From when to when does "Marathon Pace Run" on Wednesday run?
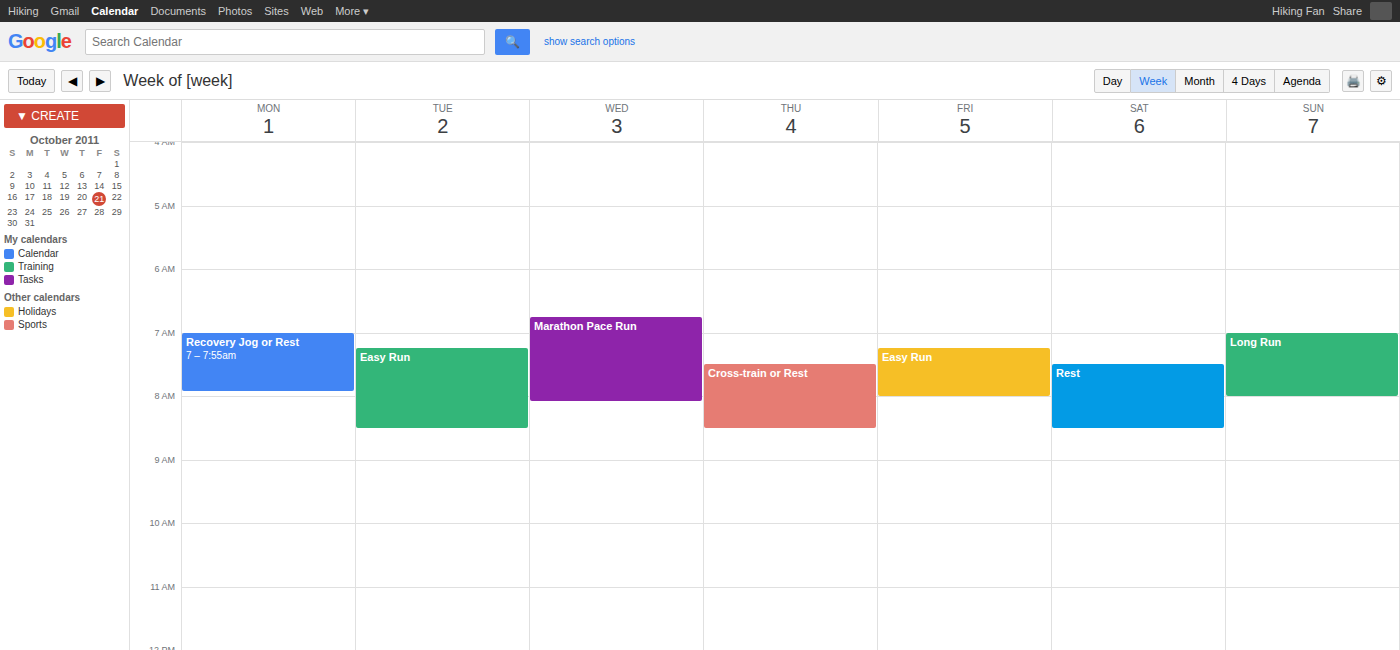
6:45 AM to 8:05 AM